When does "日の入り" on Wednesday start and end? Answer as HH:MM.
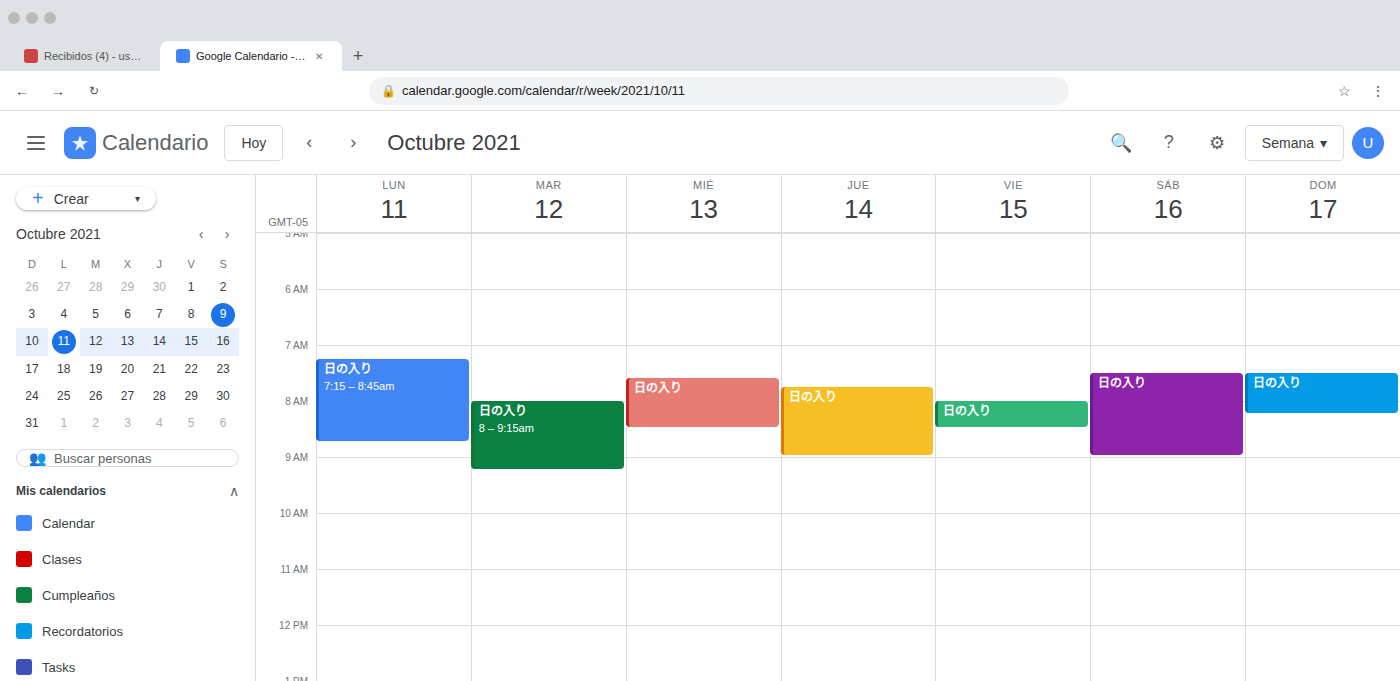
07:35 to 08:30